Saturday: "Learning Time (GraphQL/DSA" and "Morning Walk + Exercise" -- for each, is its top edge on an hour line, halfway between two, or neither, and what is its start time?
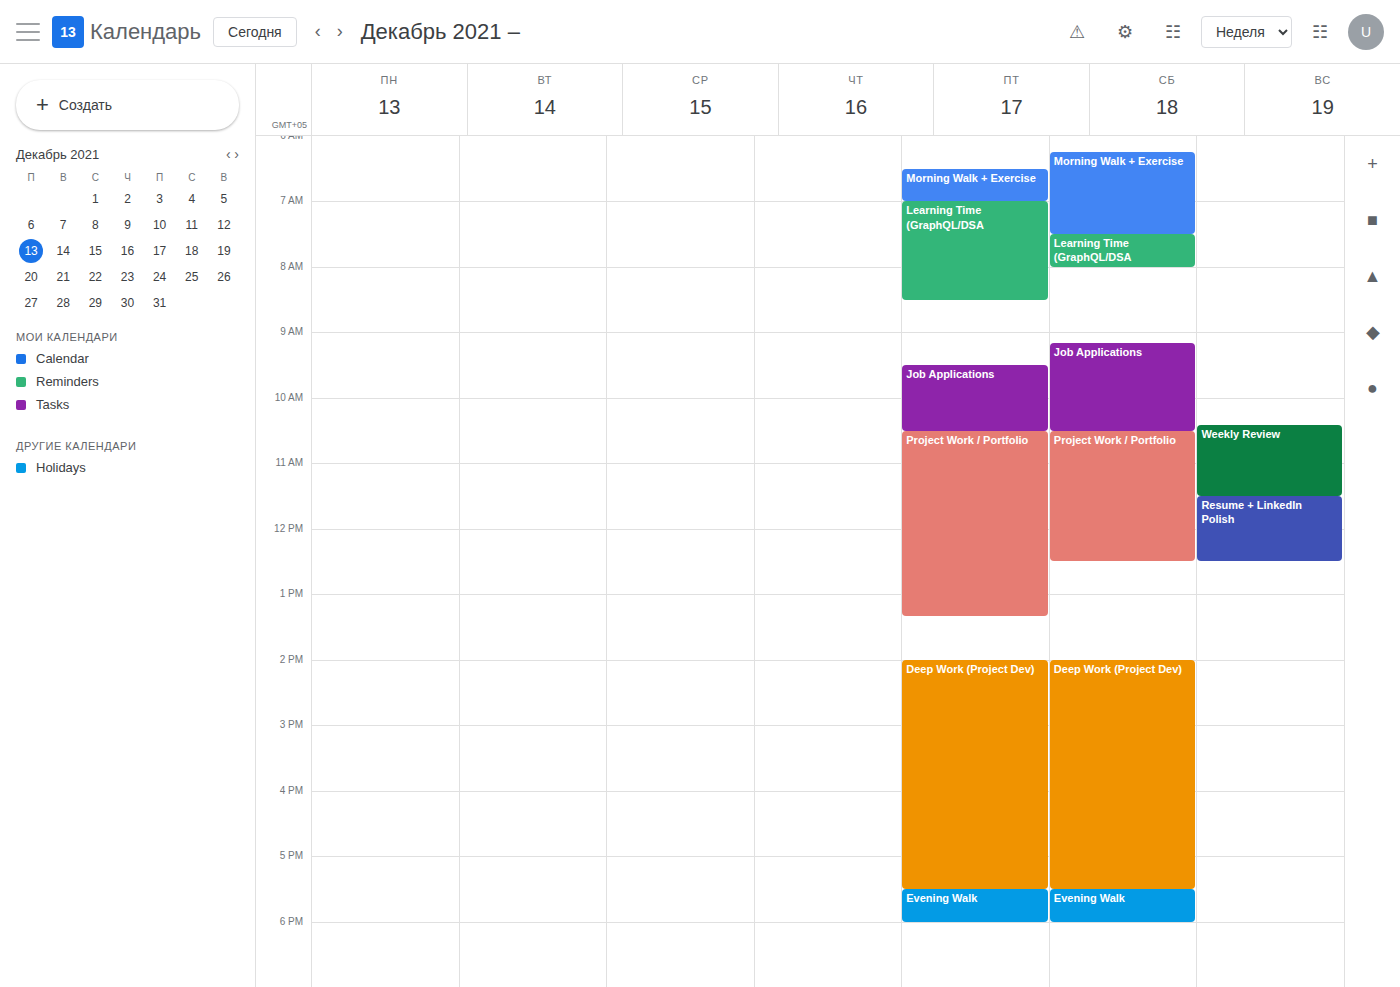
"Learning Time (GraphQL/DSA": 7:30 AM, halfway between the 7 AM and 8 AM lines. "Morning Walk + Exercise": 6:15 AM, neither: a quarter of the way from the 6 AM line to the 7 AM line.